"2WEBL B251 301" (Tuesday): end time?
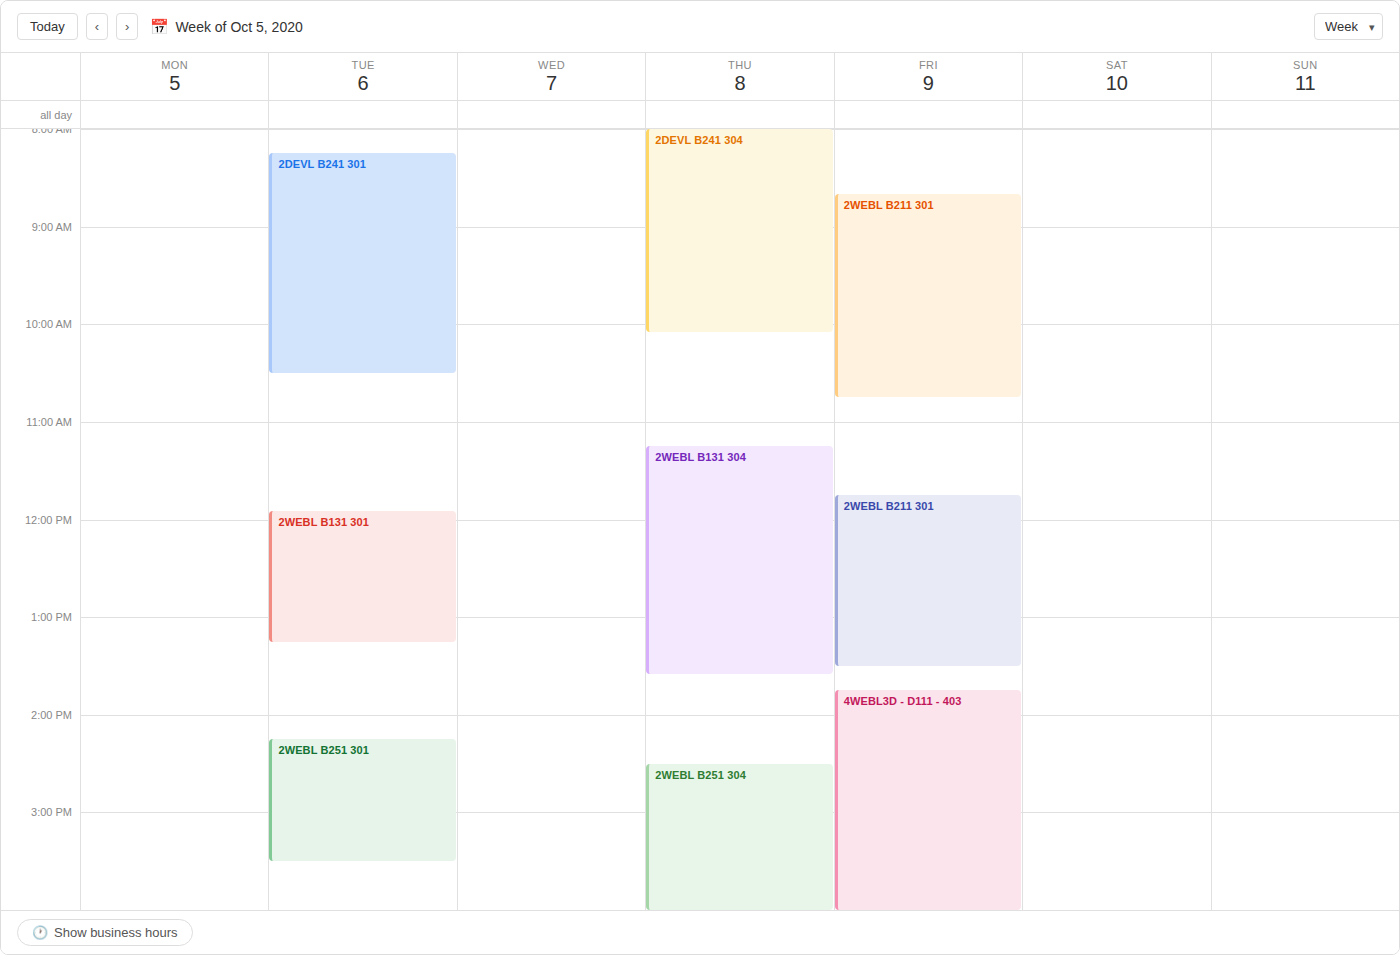
3:30 PM